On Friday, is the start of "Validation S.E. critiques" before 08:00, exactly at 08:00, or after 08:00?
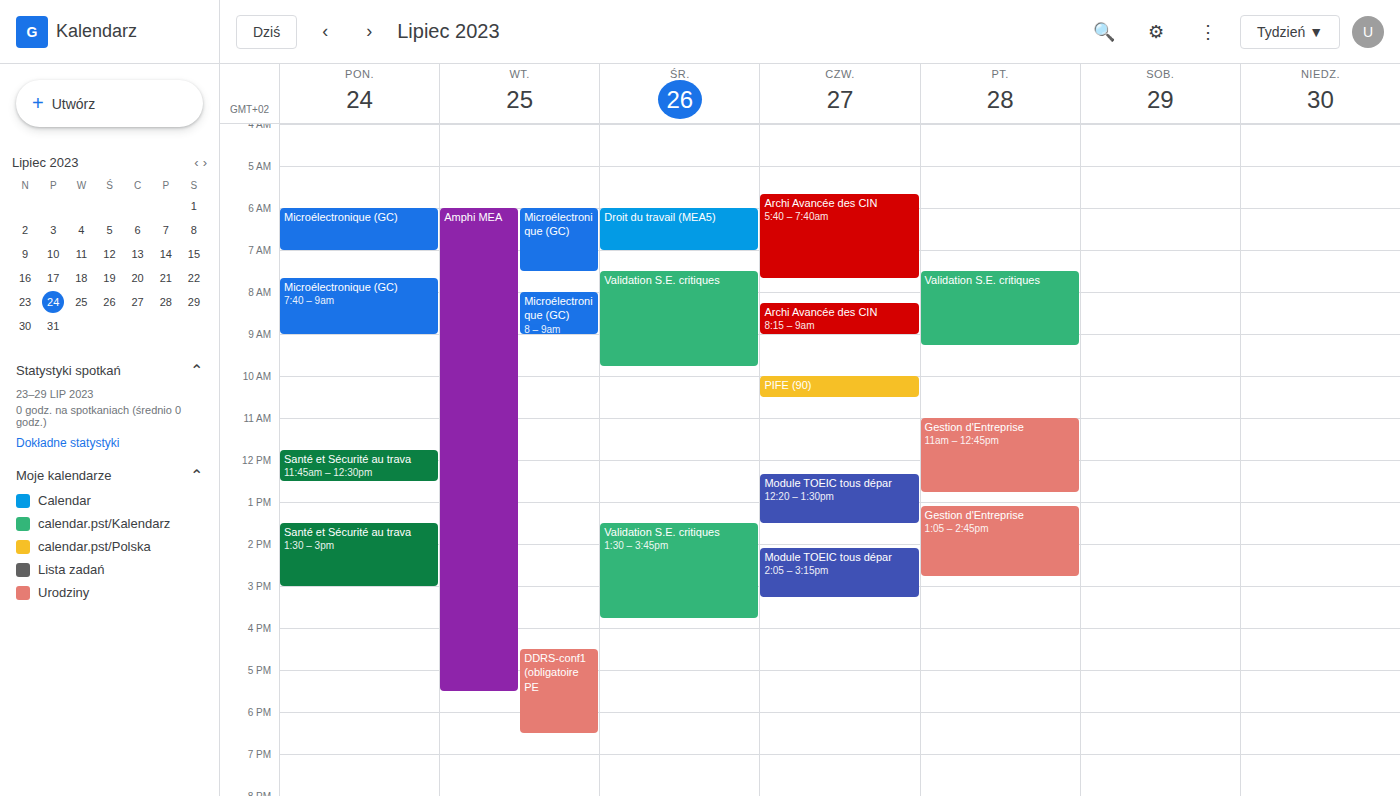
07:30 -- before 08:00, 30 minutes above the 08:00 line.